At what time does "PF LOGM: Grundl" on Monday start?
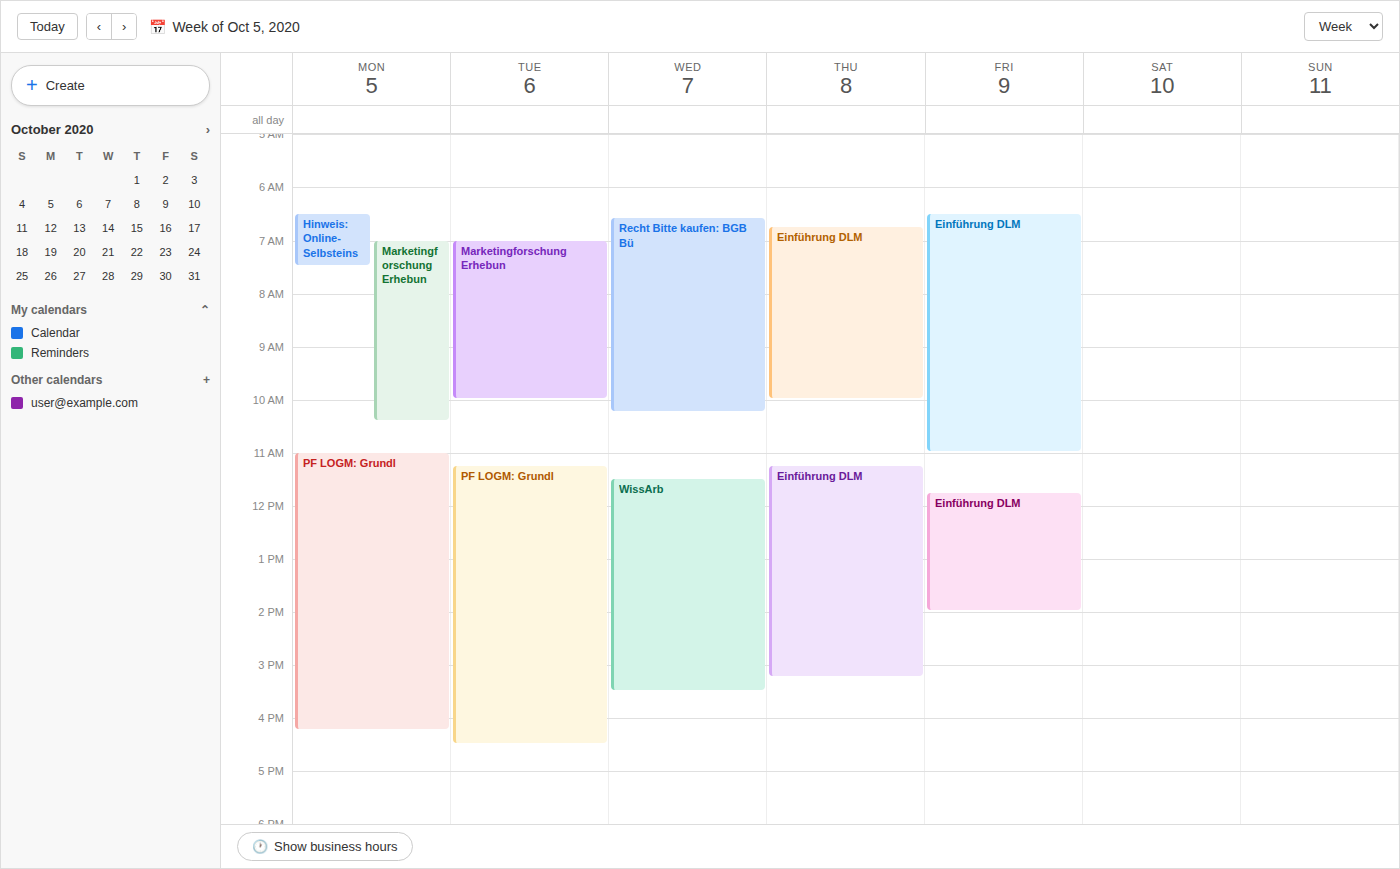
11:00 AM